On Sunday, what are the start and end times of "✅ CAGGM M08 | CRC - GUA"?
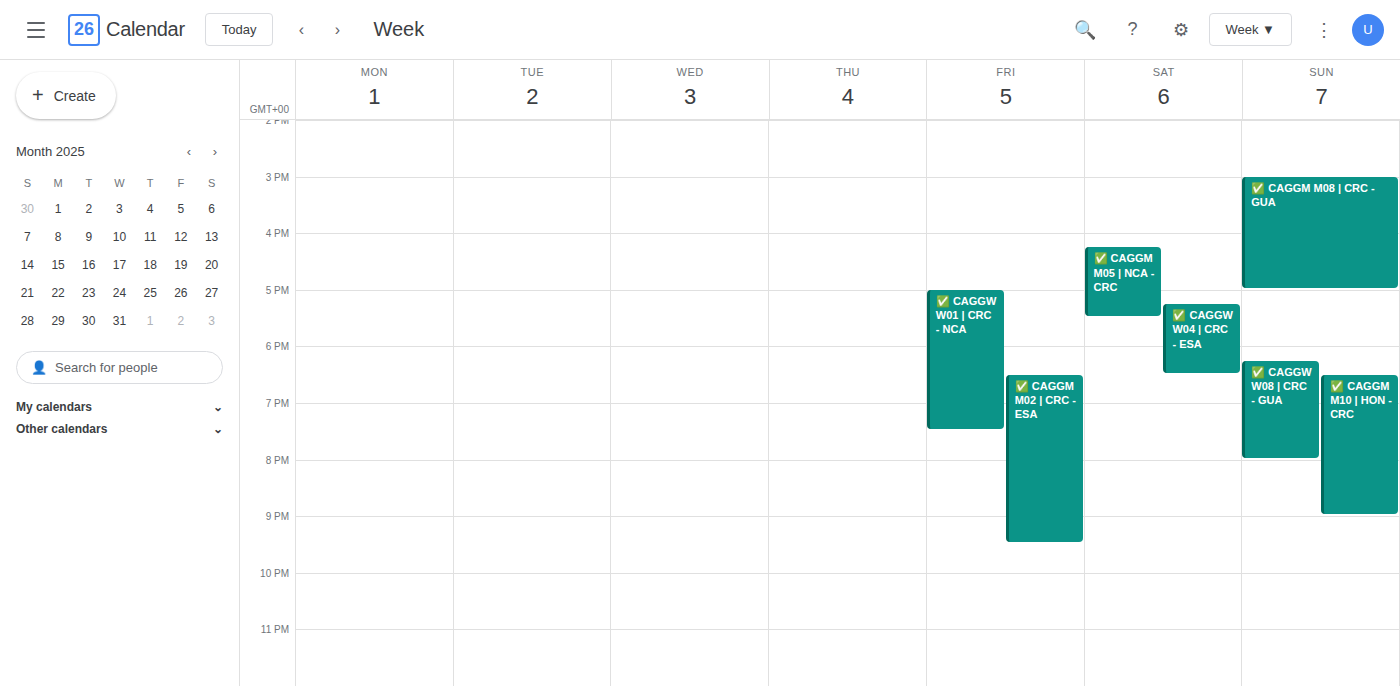
3:00 PM to 5:00 PM